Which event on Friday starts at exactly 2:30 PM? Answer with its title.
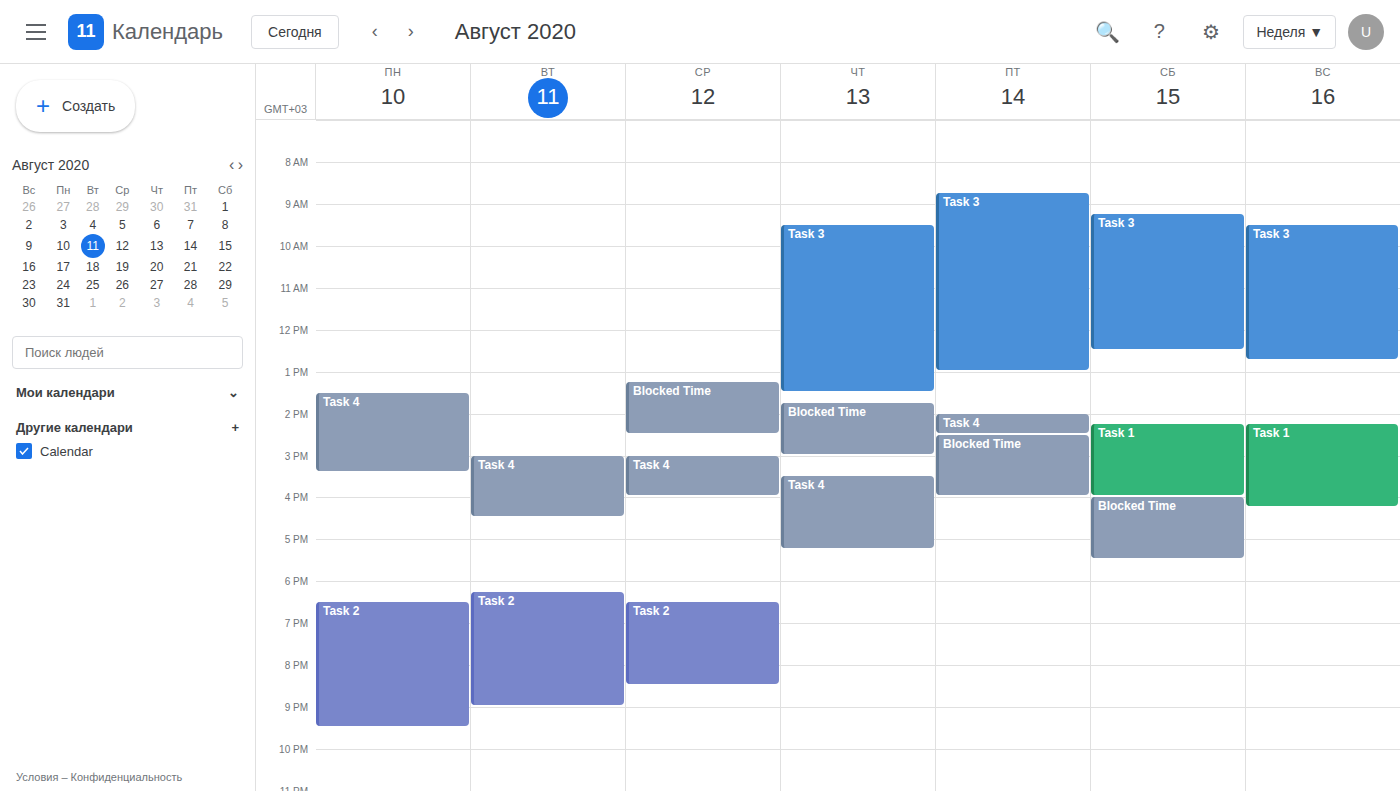
"Blocked Time"